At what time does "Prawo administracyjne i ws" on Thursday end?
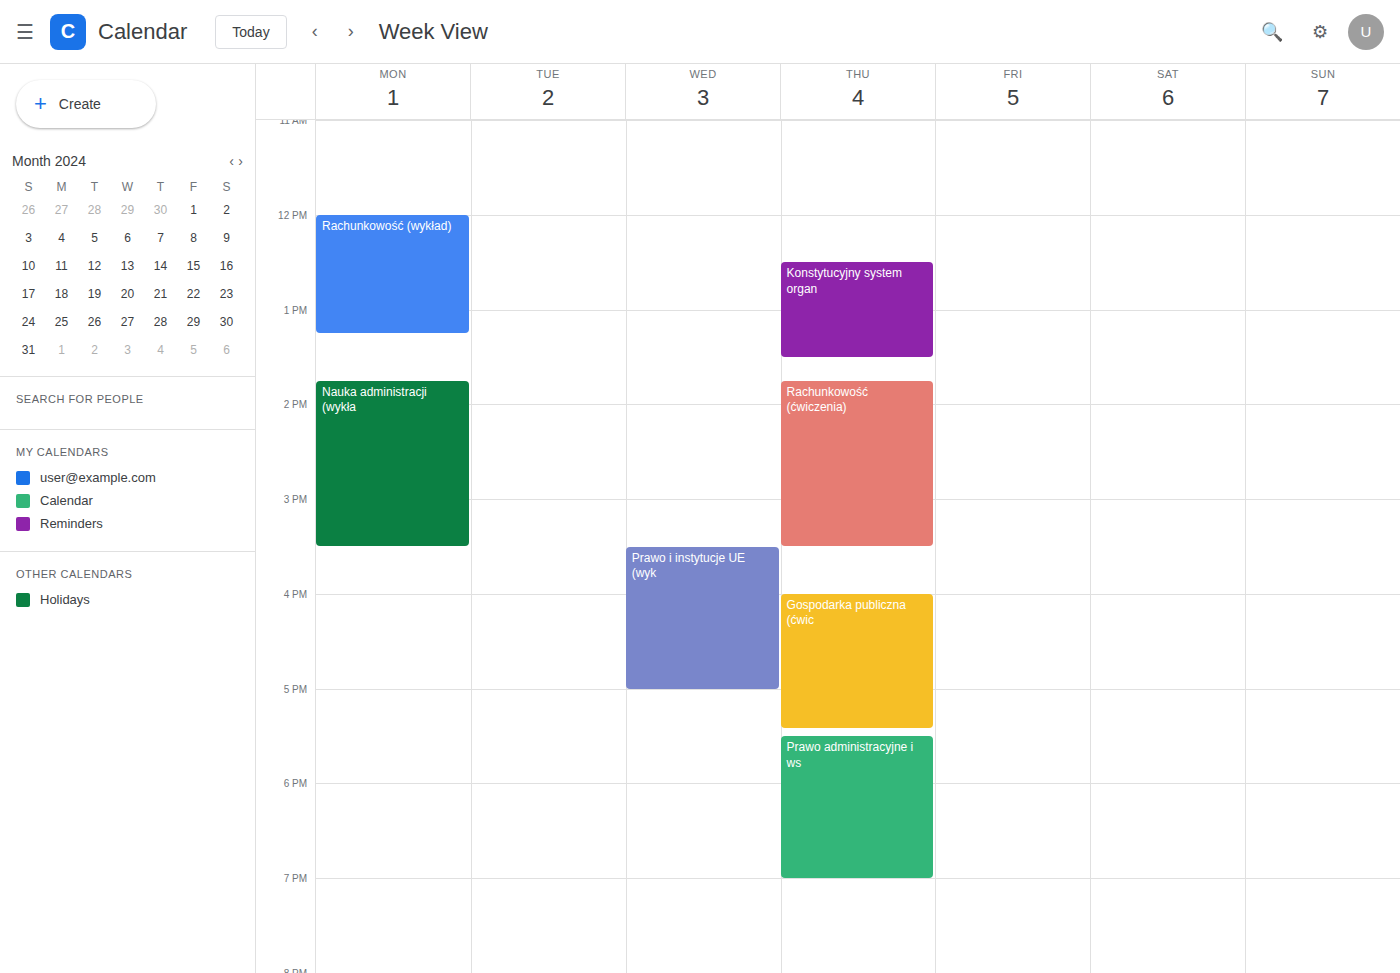
7:00 PM